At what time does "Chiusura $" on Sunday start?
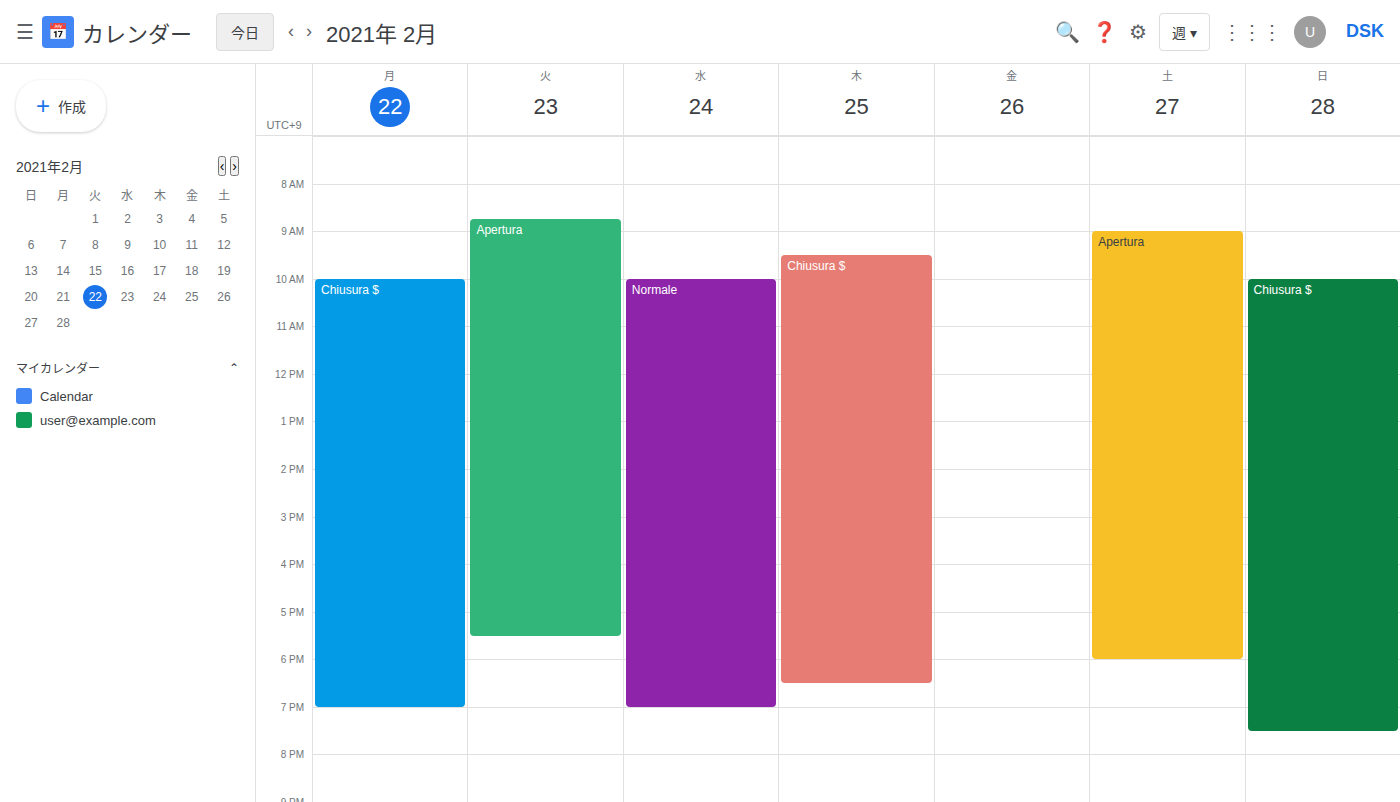
10:00 AM